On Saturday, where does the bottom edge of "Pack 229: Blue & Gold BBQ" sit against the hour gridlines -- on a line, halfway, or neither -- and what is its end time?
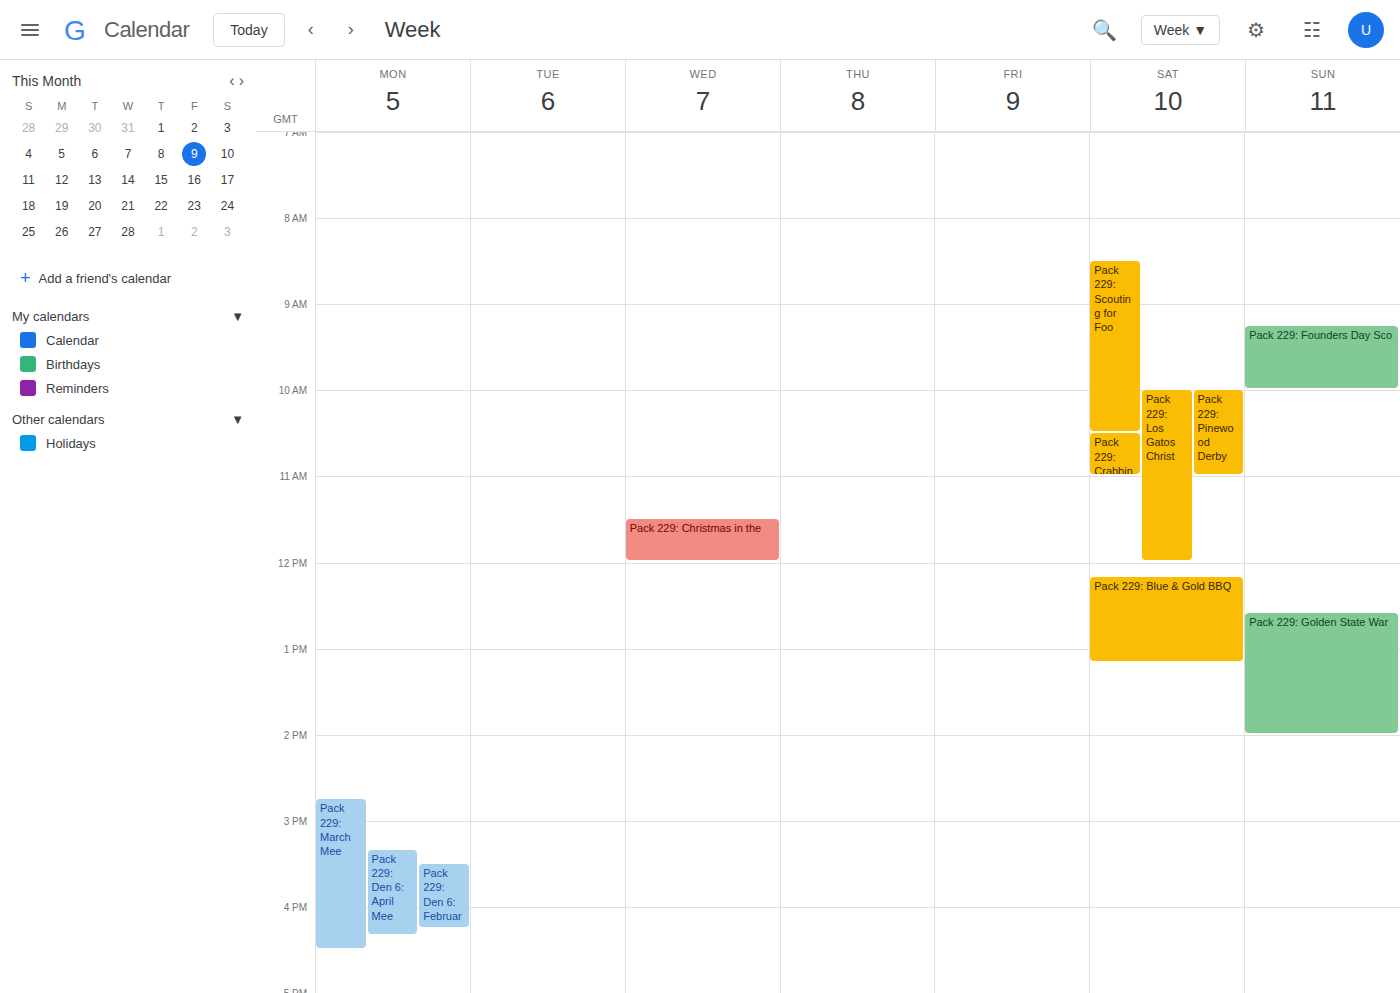
13:10 -- neither: 10 minutes below the 13:00 line and 50 minutes above the 14:00 line.